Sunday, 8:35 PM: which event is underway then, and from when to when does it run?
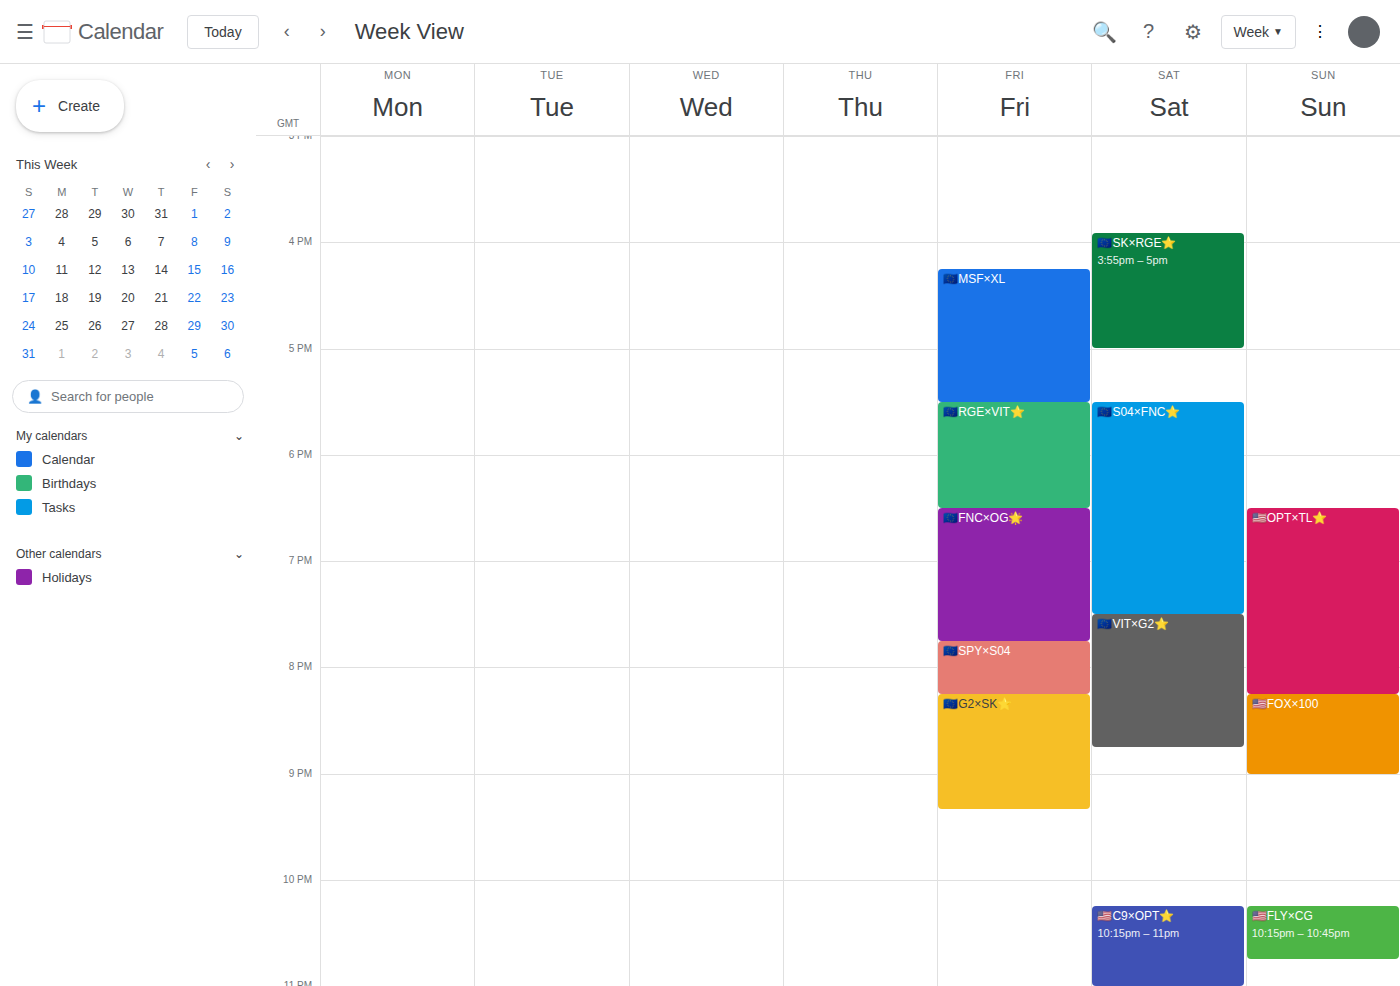
"🇺🇸FOX×100", 8:15 PM to 9:00 PM